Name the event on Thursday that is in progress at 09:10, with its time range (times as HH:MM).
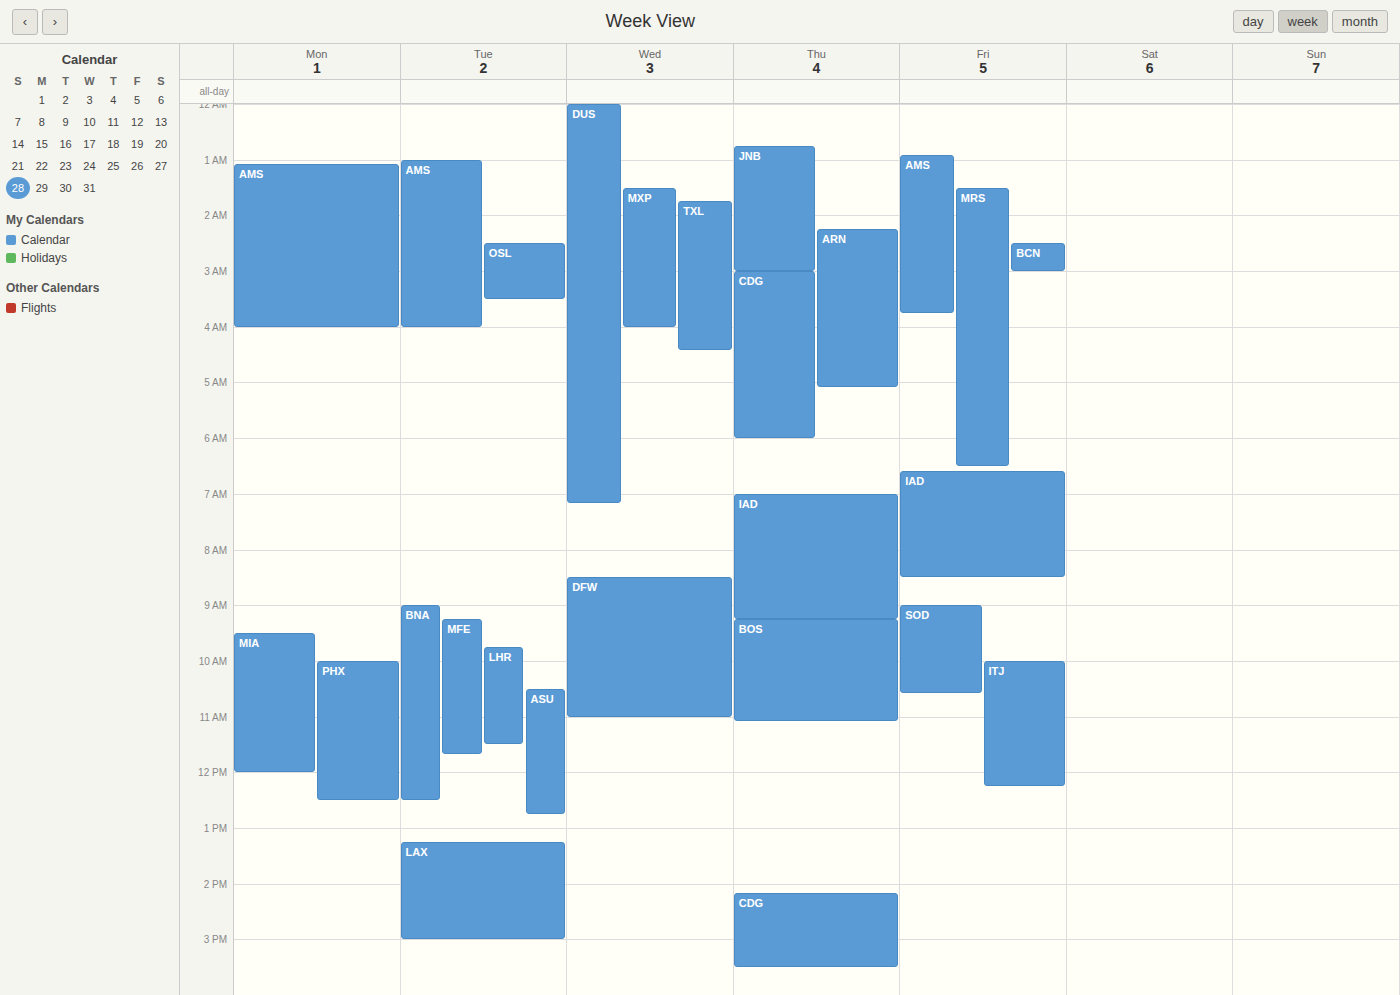
"IAD", 07:00 to 09:15